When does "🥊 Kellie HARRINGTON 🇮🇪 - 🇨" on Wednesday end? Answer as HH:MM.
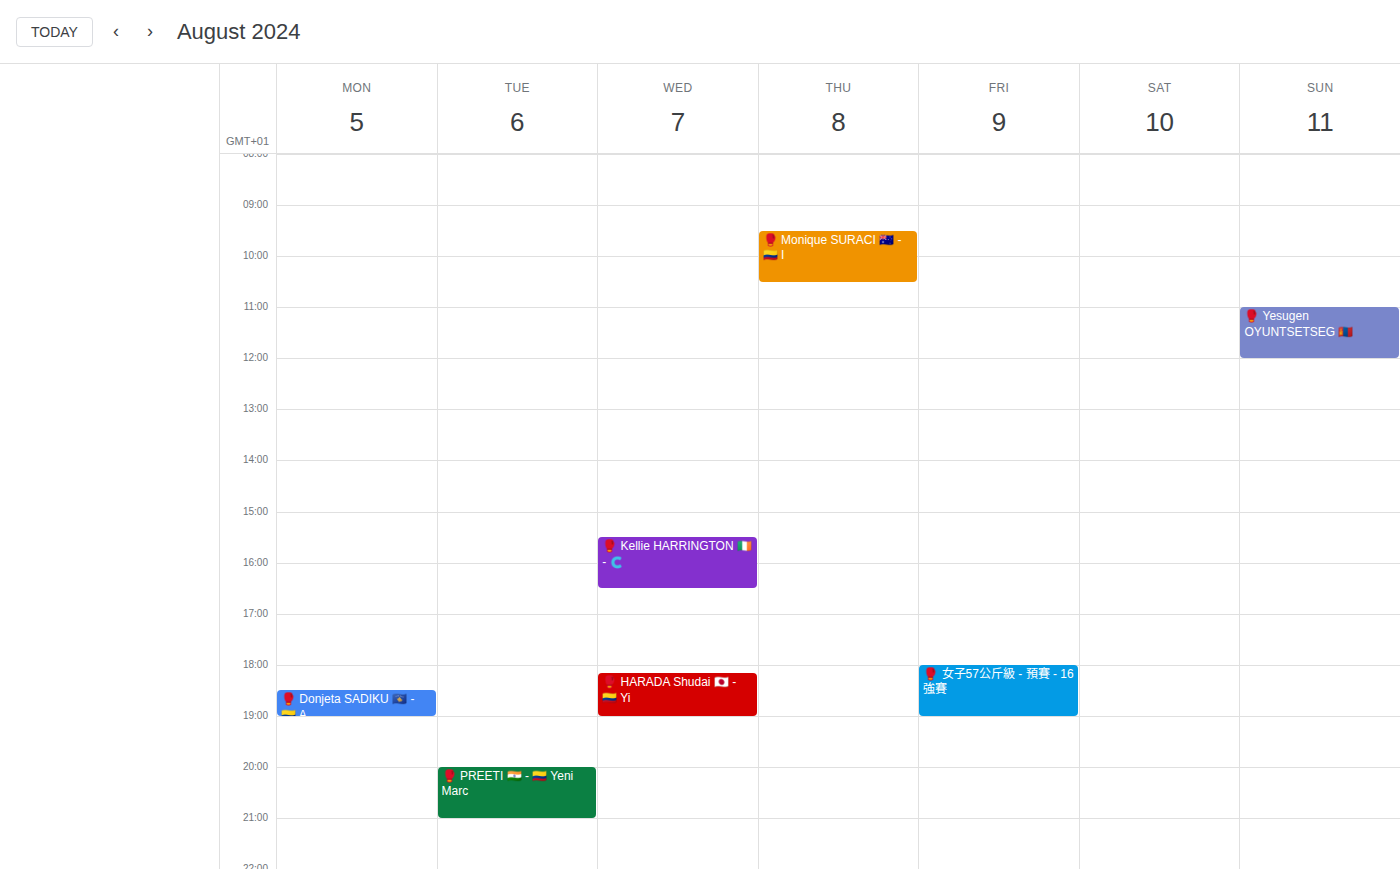
16:30